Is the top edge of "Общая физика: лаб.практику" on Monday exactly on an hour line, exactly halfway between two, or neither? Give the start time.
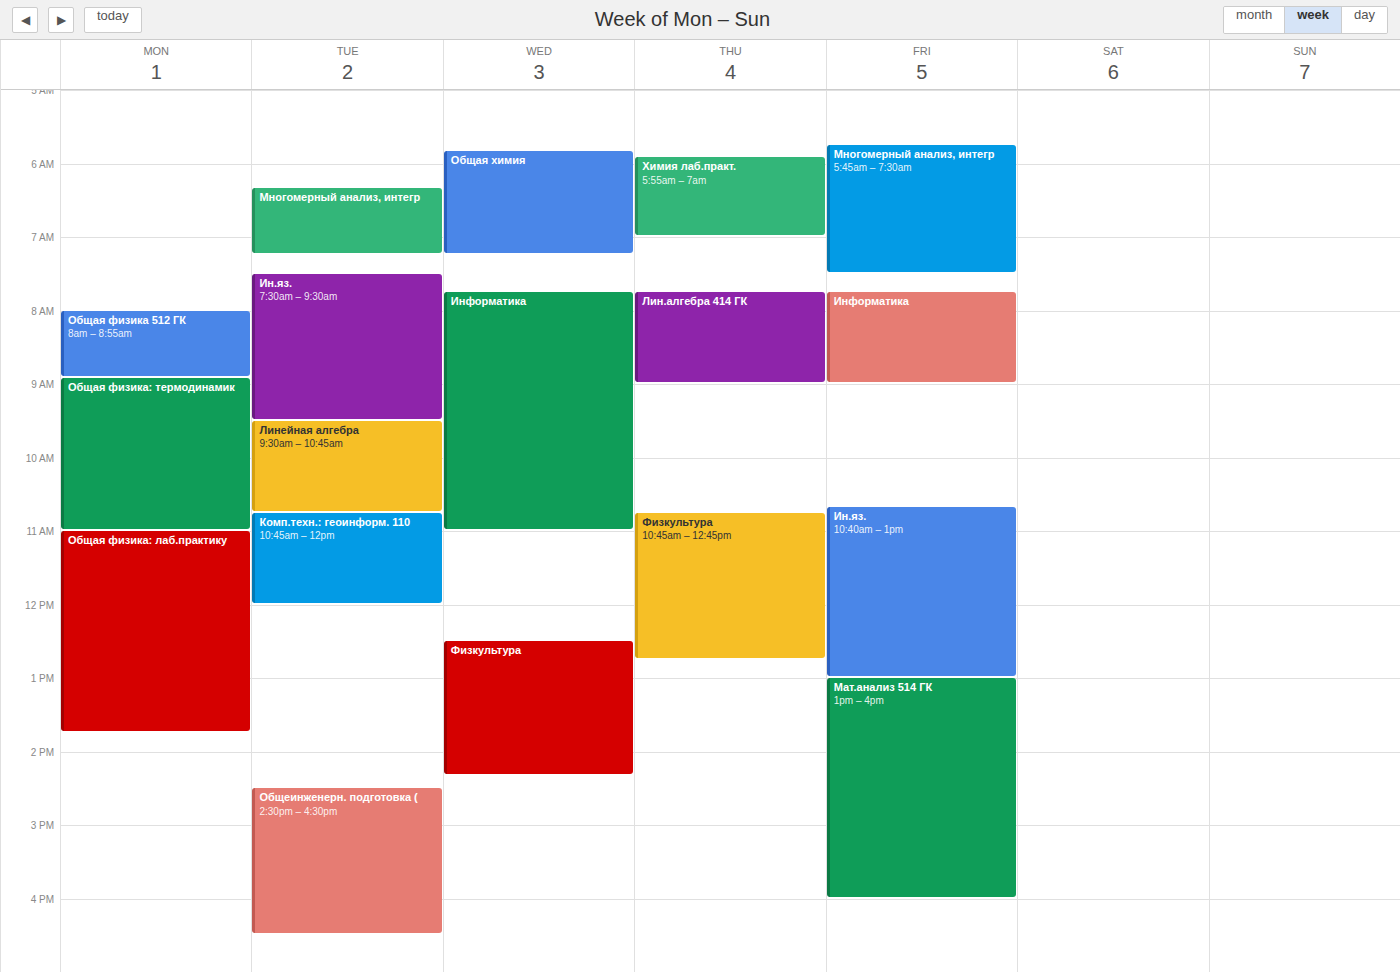
11:00 AM -- exactly on the 11 AM line.